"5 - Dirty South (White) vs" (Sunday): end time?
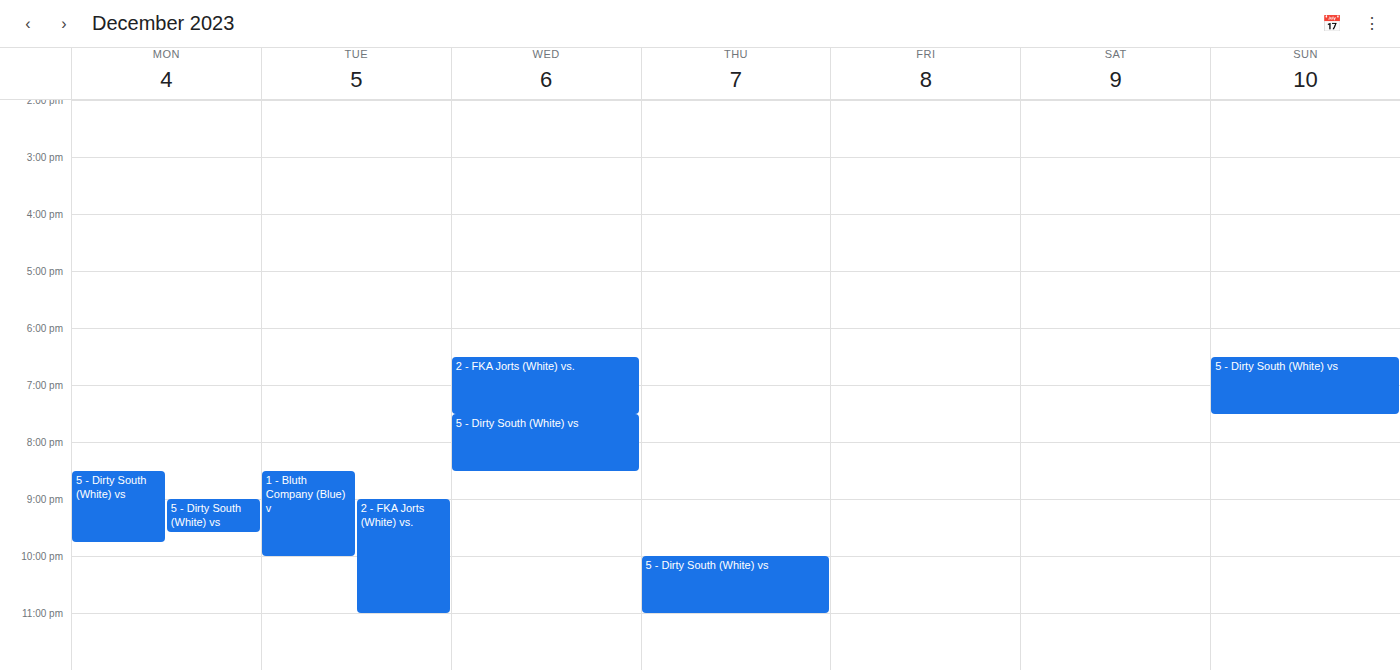
7:30 PM